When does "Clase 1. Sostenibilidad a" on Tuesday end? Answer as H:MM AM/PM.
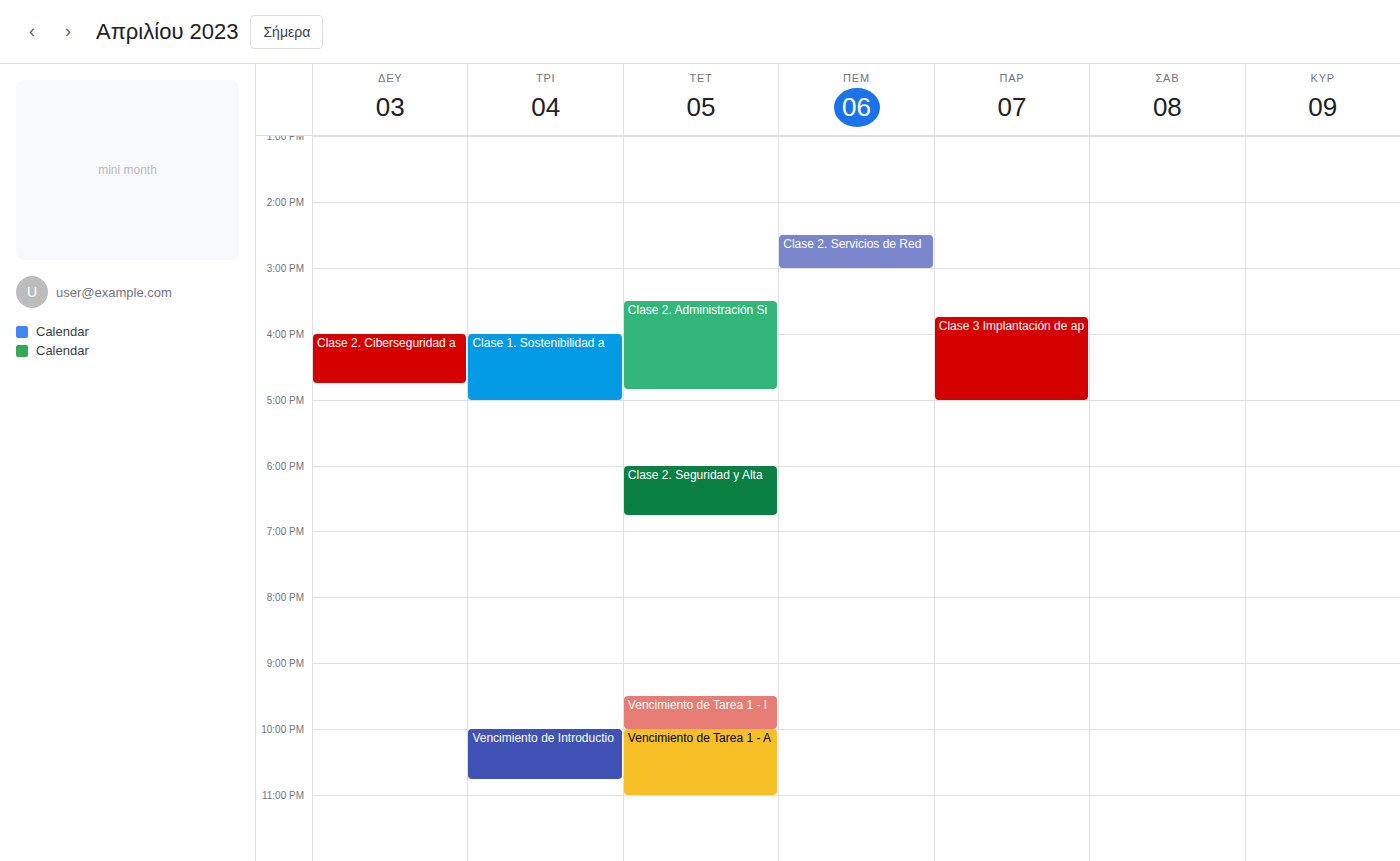
5:00 PM